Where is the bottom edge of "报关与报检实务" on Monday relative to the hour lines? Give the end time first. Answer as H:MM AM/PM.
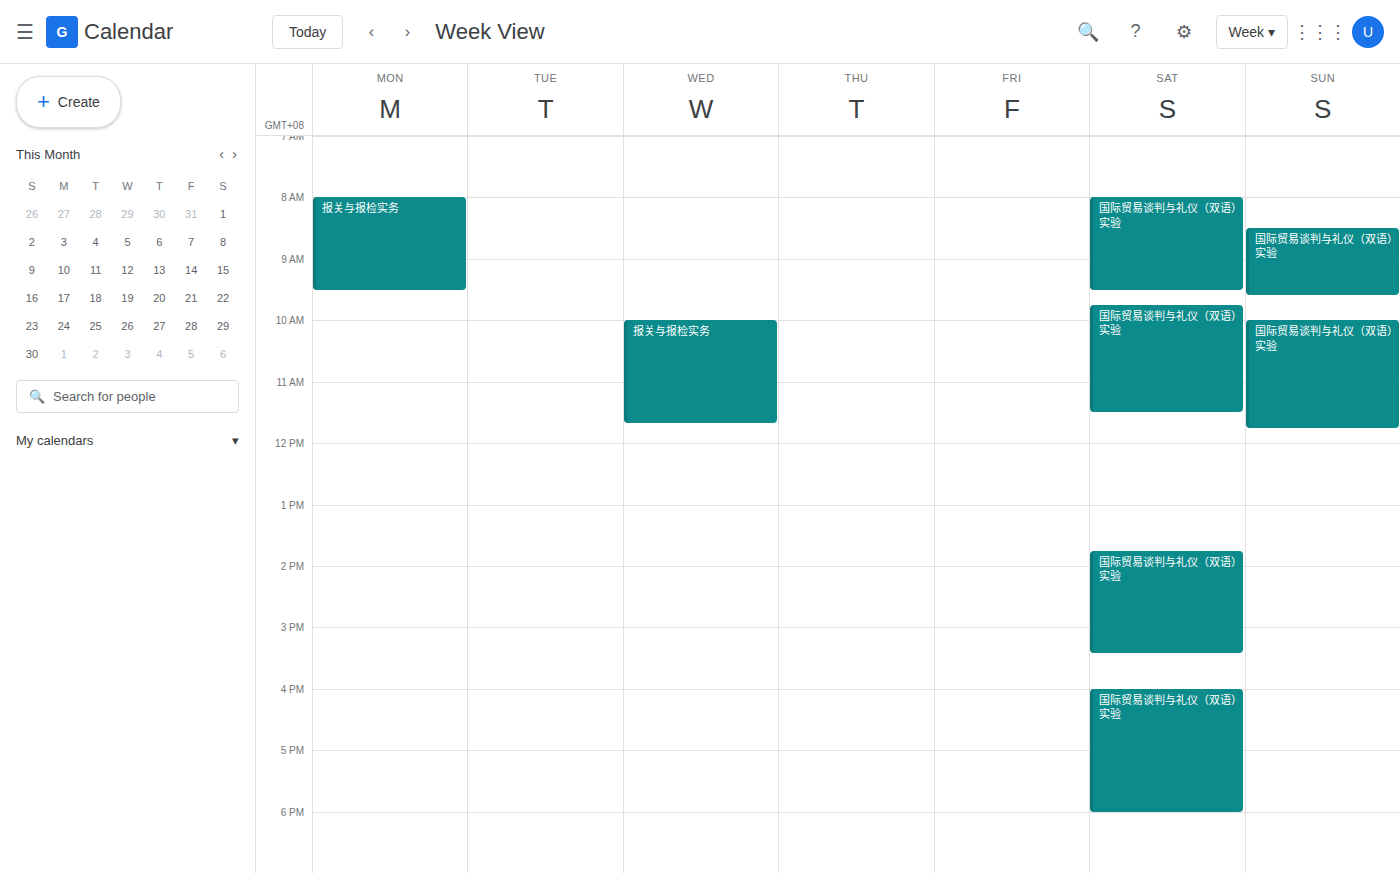
9:30 AM -- halfway between the 9 AM and 10 AM lines.